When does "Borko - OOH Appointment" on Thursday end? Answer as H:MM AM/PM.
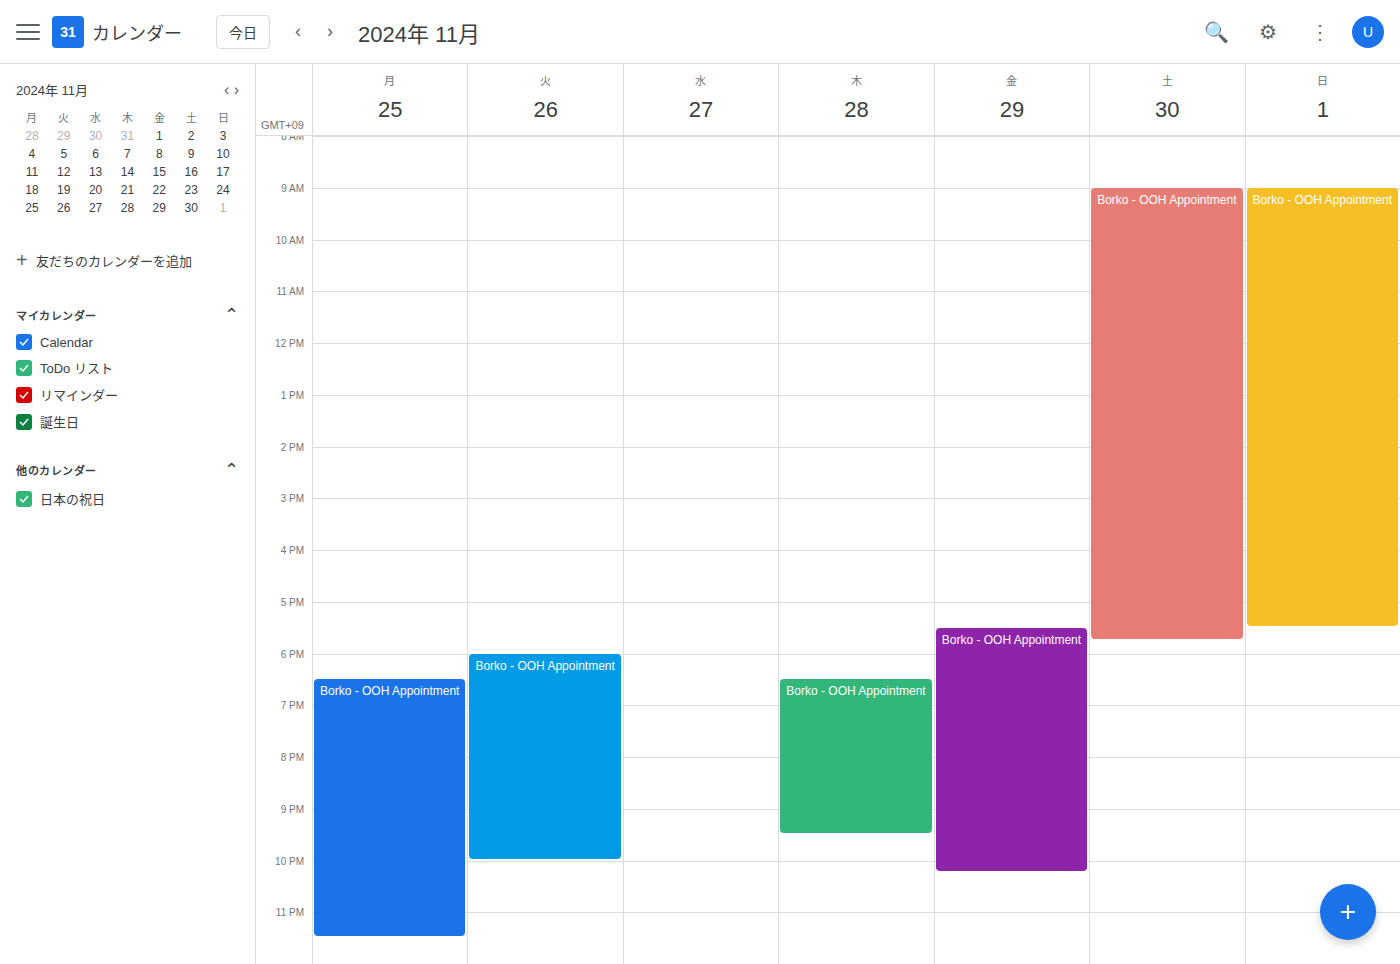
9:30 PM